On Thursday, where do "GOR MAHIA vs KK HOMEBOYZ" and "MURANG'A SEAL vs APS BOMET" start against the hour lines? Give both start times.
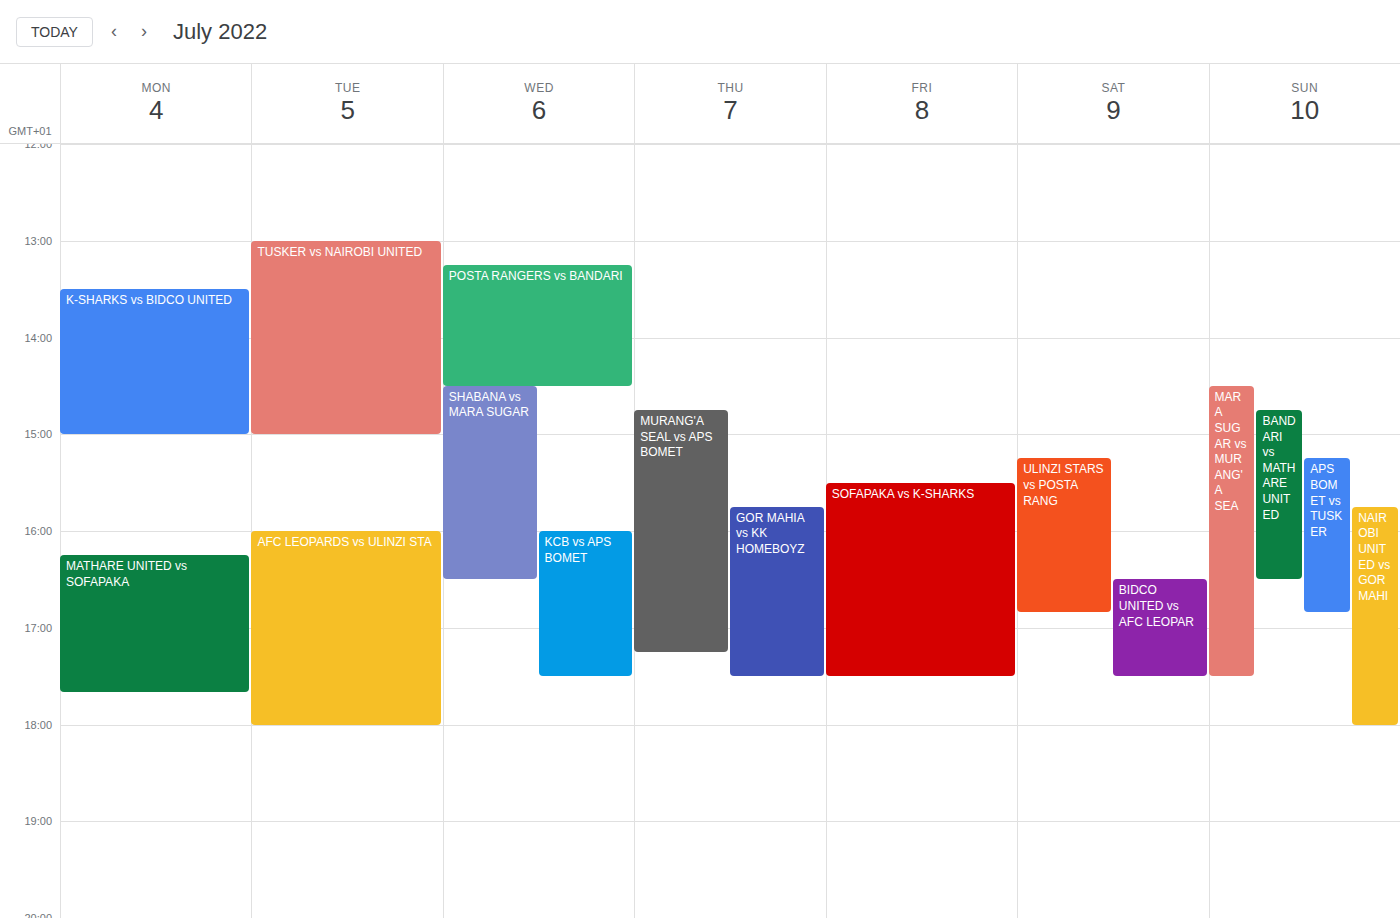
"GOR MAHIA vs KK HOMEBOYZ": 3:45 PM, neither: three quarters of the way from the 3 PM line to the 4 PM line. "MURANG'A SEAL vs APS BOMET": 2:45 PM, neither: three quarters of the way from the 2 PM line to the 3 PM line.